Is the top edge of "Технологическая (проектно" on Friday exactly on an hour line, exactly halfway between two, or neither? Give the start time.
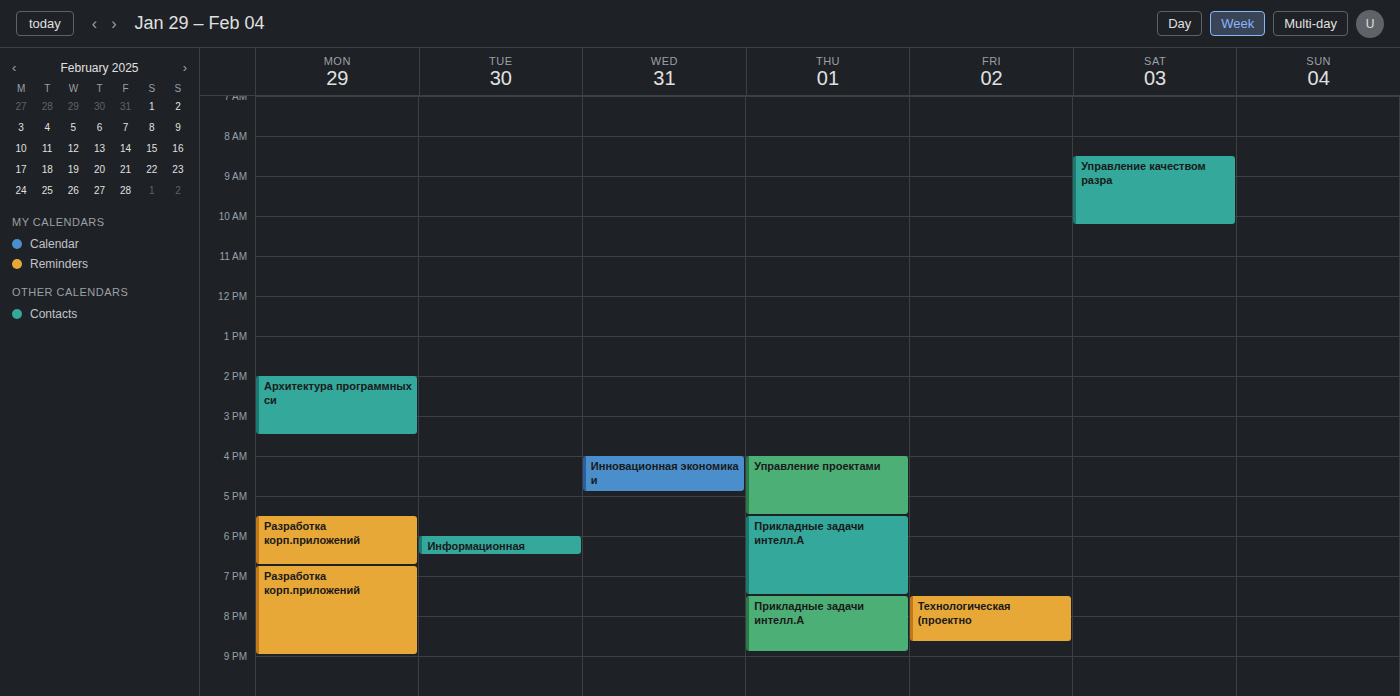
7:30 PM -- halfway between the 7 PM and 8 PM lines.